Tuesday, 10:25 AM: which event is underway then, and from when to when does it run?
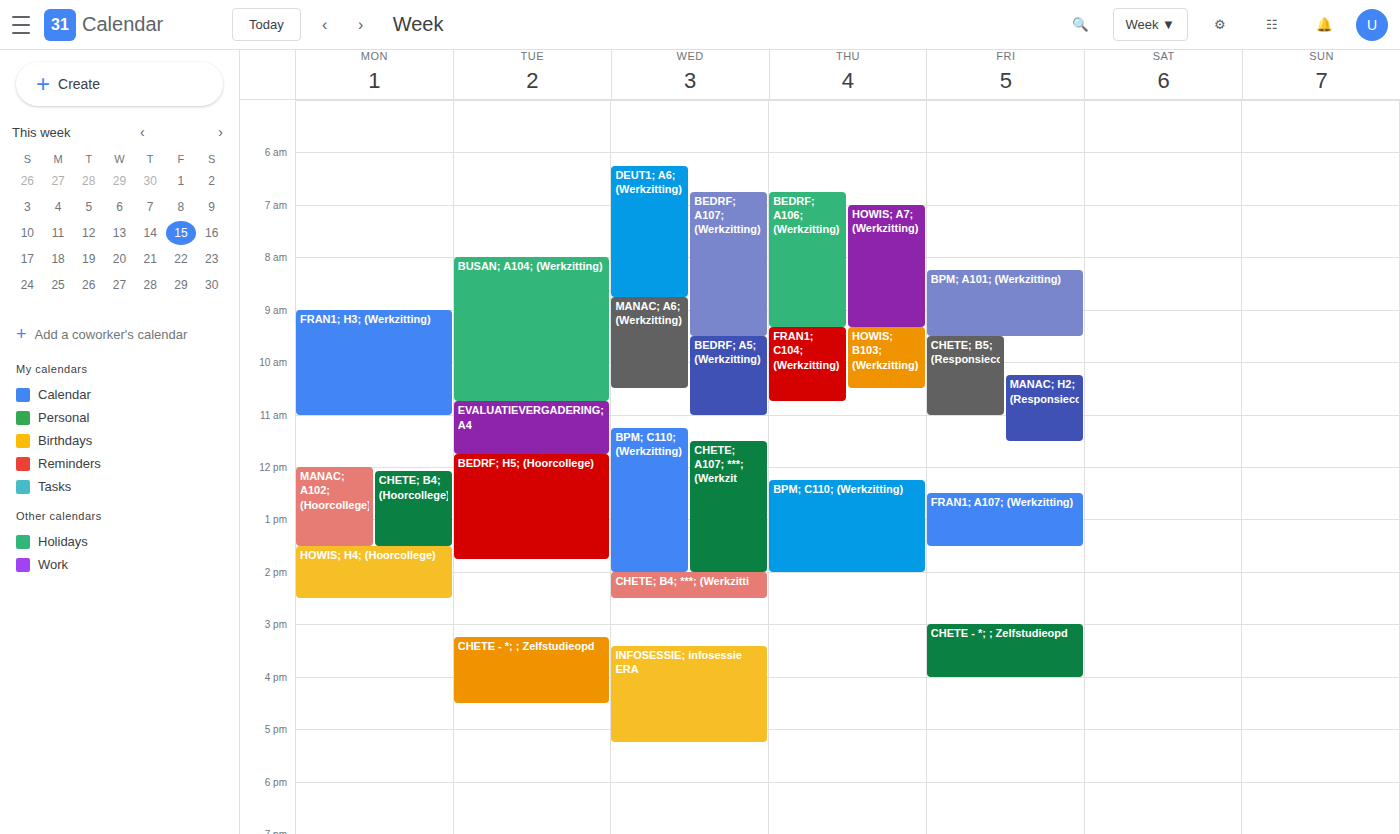
"BUSAN; A104; (Werkzitting)", 8:00 AM to 10:45 AM